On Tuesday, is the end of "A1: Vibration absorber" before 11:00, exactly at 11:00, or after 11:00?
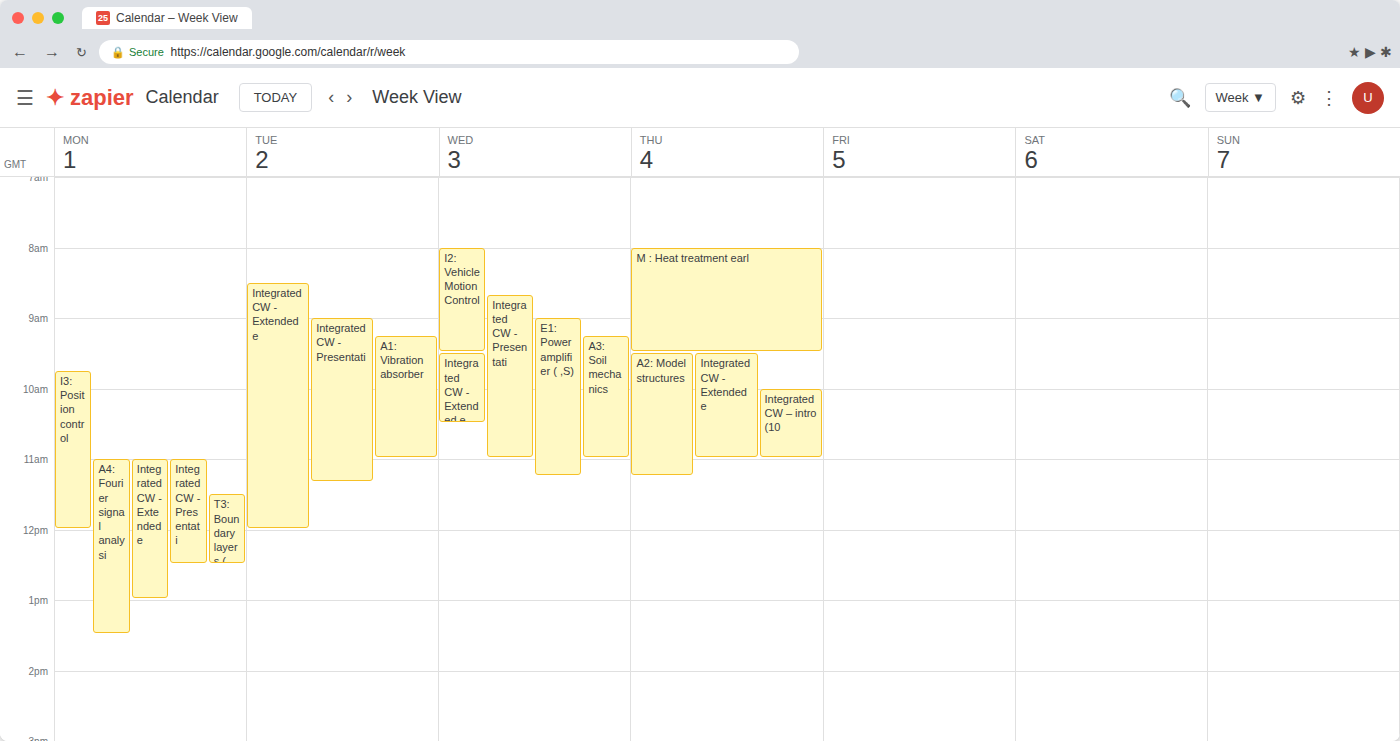
11:00 -- exactly at 11:00, on the 11:00 line.